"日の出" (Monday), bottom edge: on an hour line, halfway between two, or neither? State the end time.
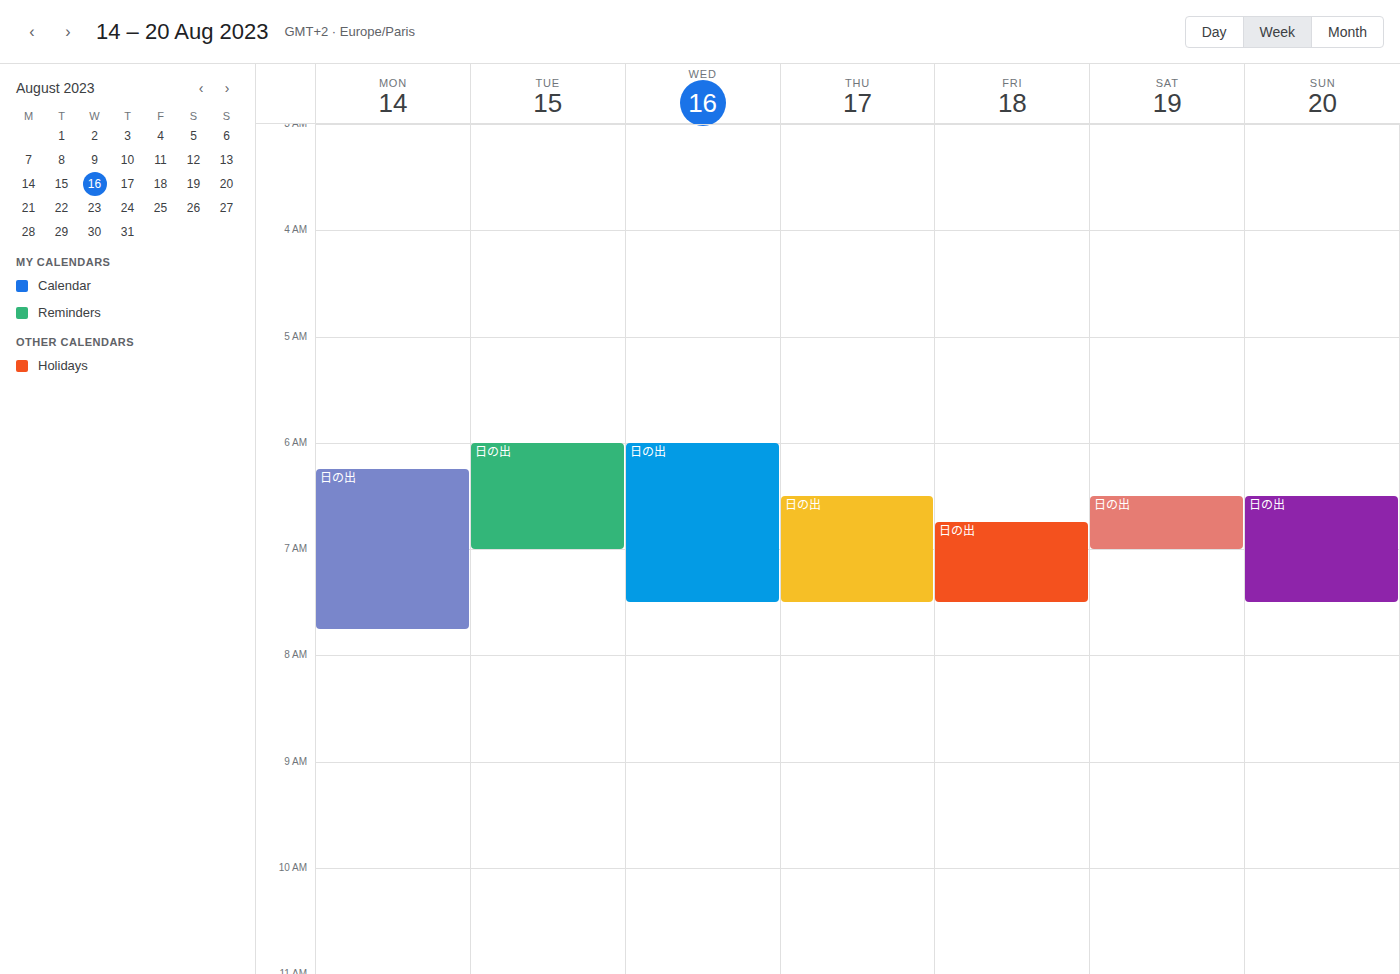
7:45 AM -- neither: three quarters of the way from the 7 AM line to the 8 AM line.